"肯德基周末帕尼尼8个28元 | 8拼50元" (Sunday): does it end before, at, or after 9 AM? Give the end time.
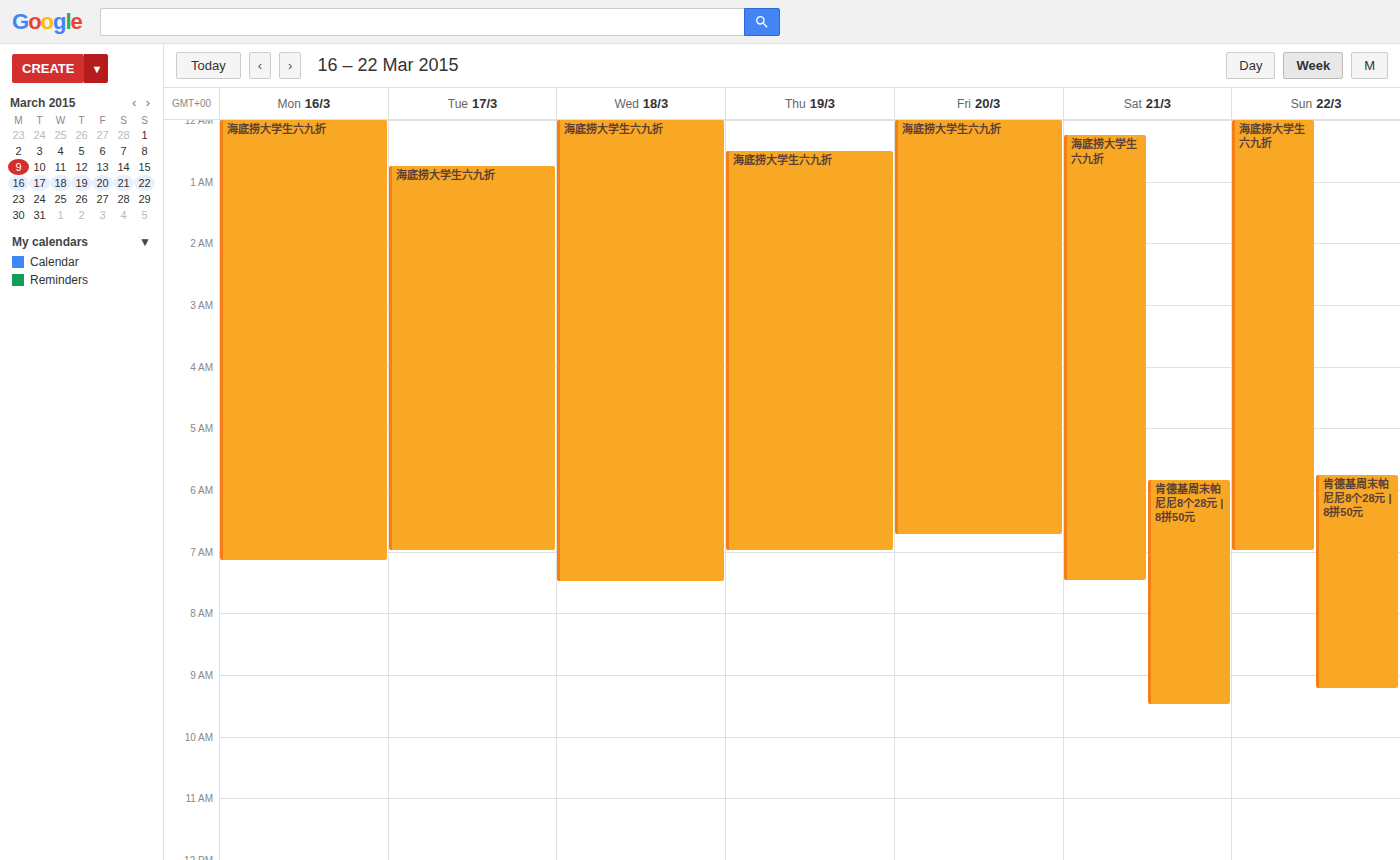
9:15 AM -- after 9 AM, 15 minutes below the 9 AM line.